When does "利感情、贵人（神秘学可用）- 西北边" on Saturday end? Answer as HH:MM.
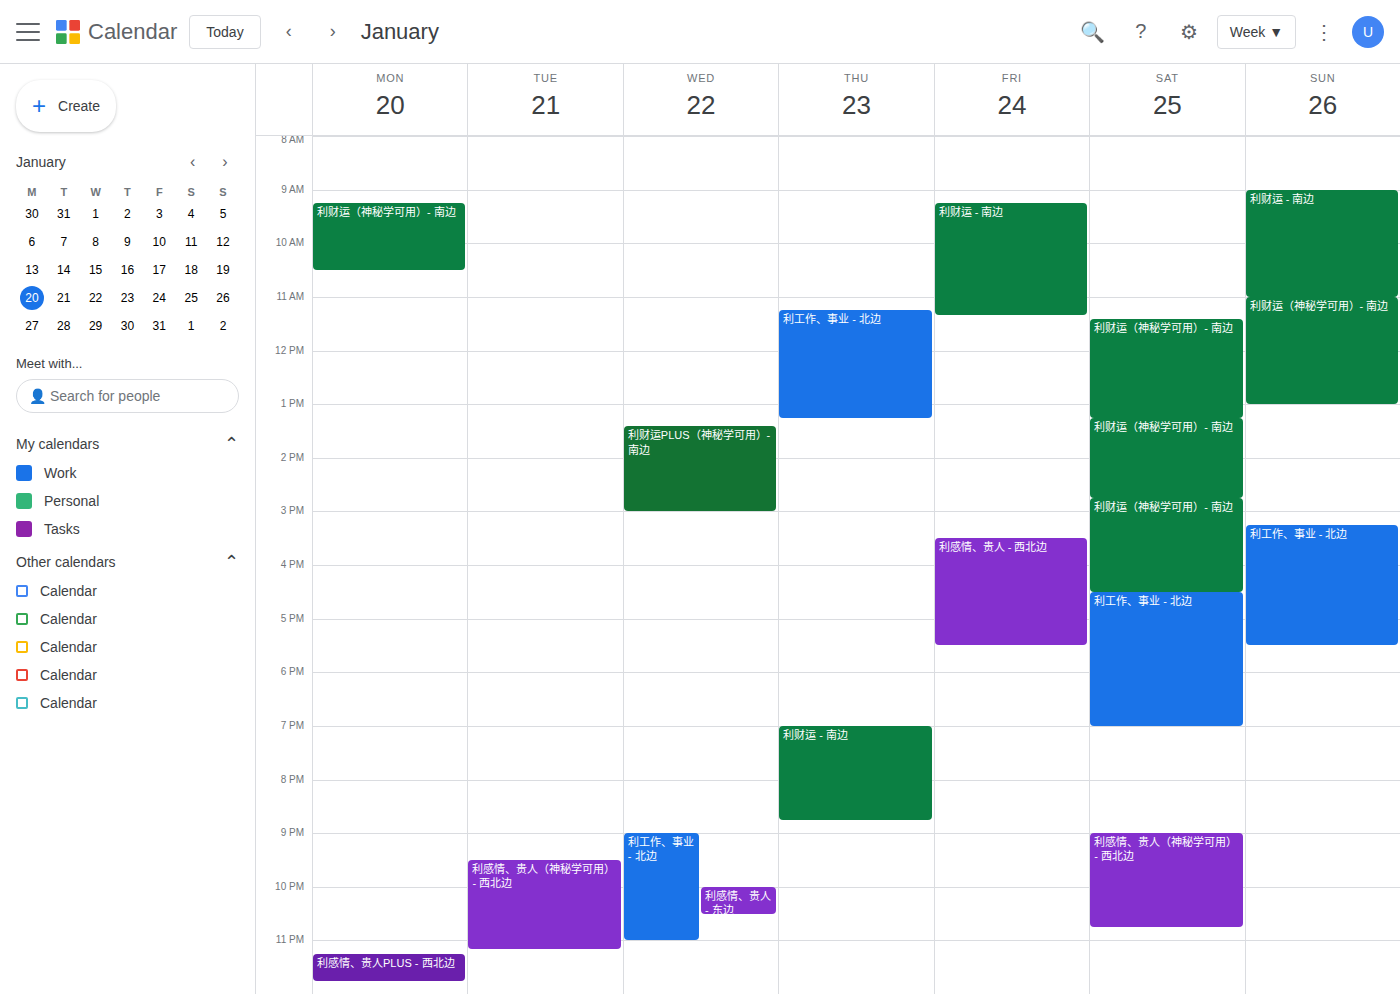
22:45